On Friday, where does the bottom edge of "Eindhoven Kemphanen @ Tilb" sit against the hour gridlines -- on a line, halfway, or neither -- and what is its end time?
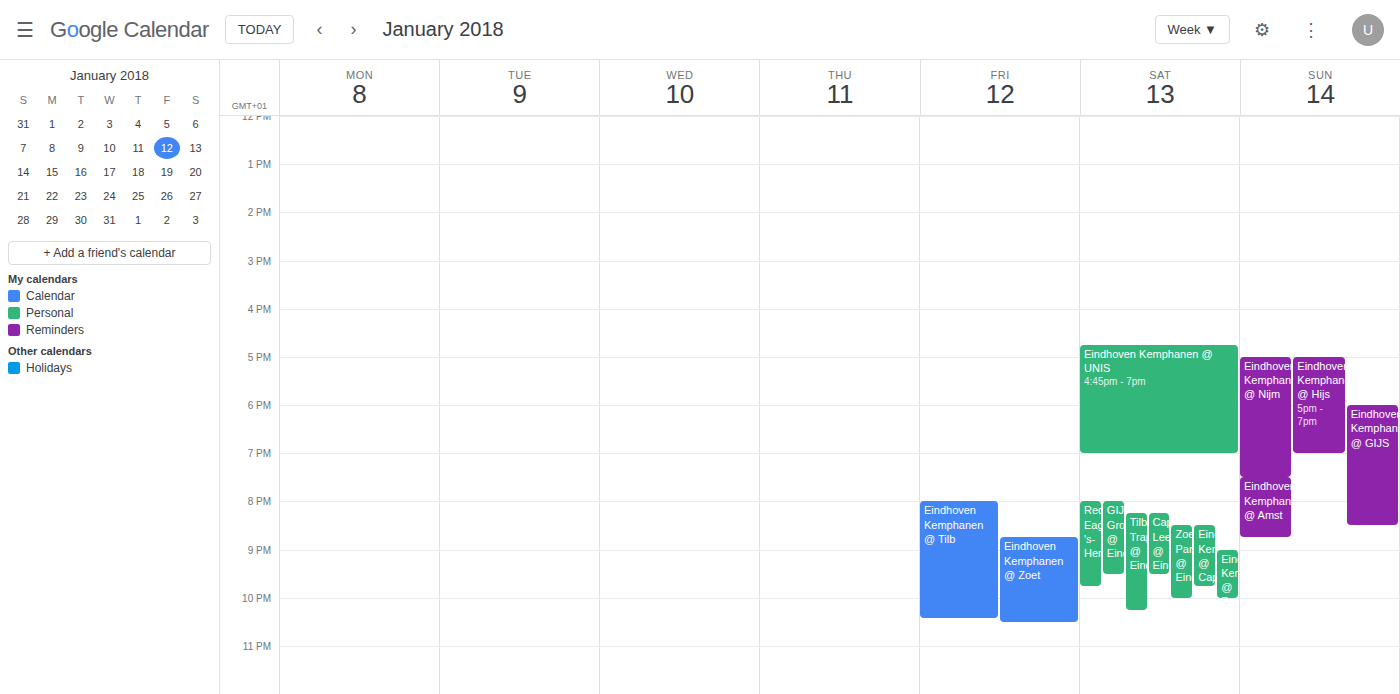
10:25 PM -- neither: 25 minutes below the 10 PM line and 35 minutes above the 11 PM line.